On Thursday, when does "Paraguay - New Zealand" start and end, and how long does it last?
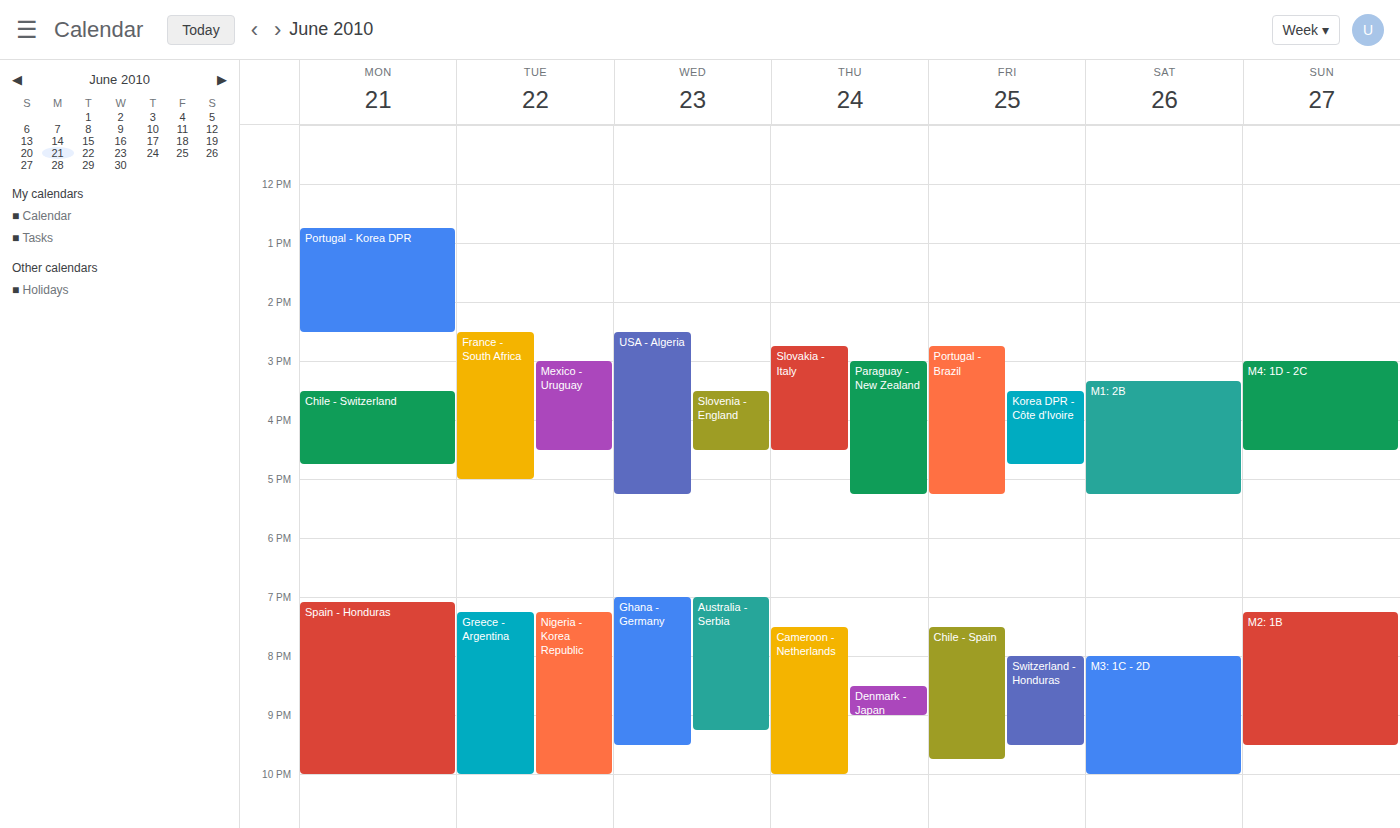
3:00 PM to 5:15 PM, 2 hours 15 minutes